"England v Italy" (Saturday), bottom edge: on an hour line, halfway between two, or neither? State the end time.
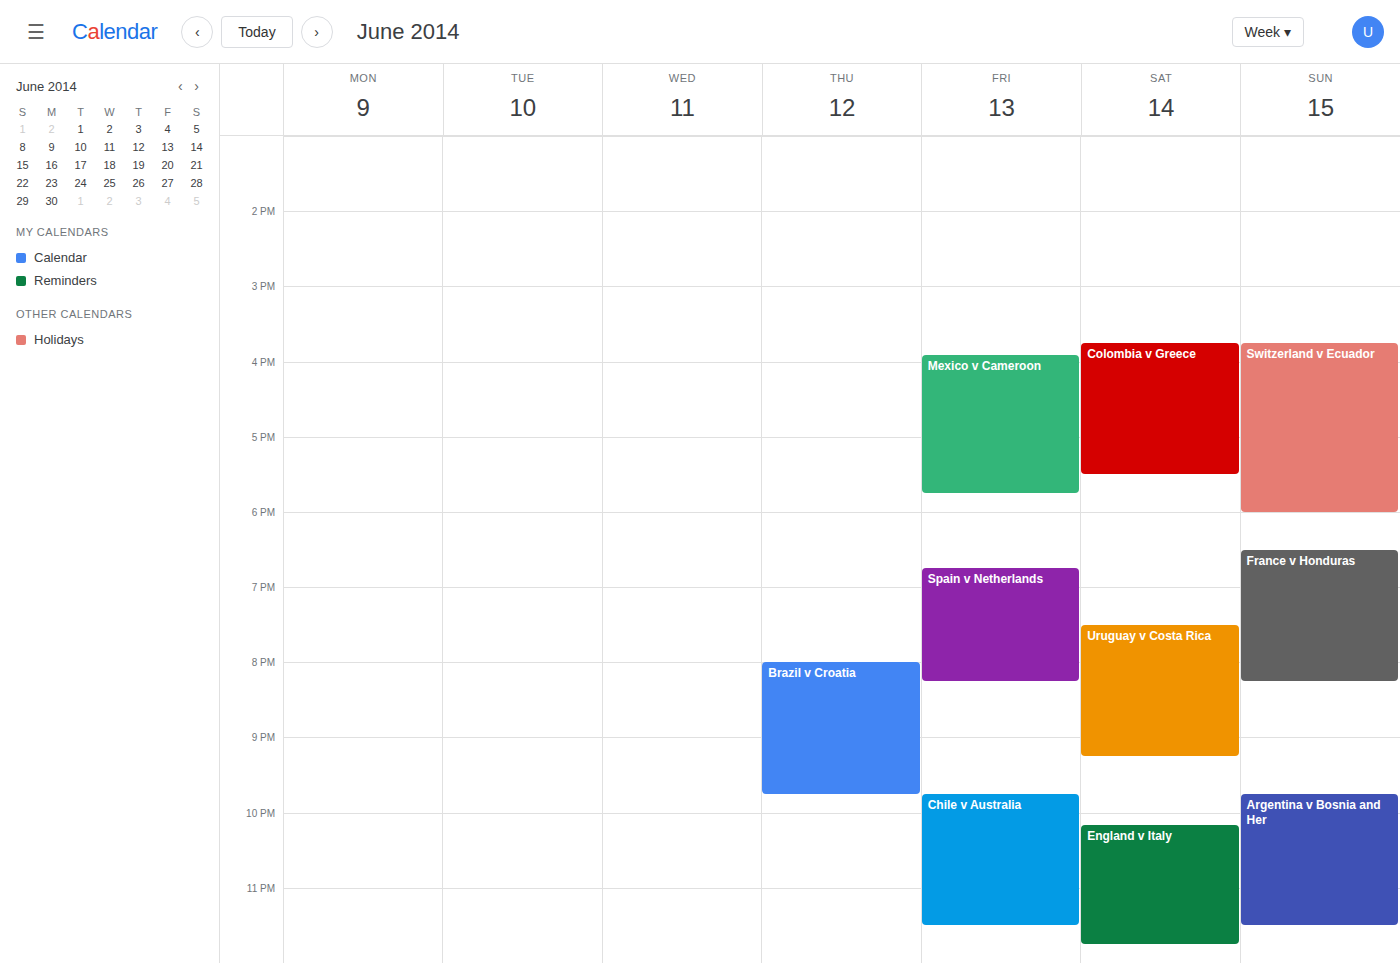
23:45 -- neither: three quarters of the way from the 23:00 line to the 24:00 line.